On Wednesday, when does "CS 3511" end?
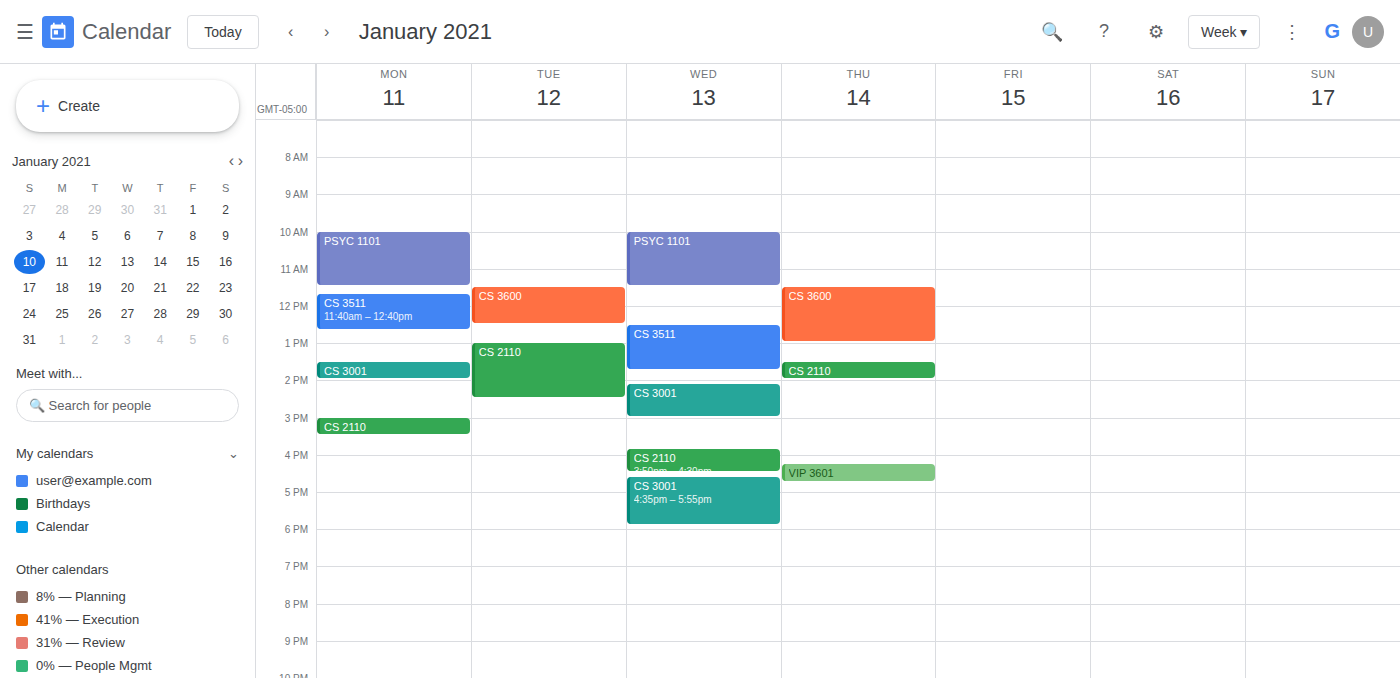
1:45 PM